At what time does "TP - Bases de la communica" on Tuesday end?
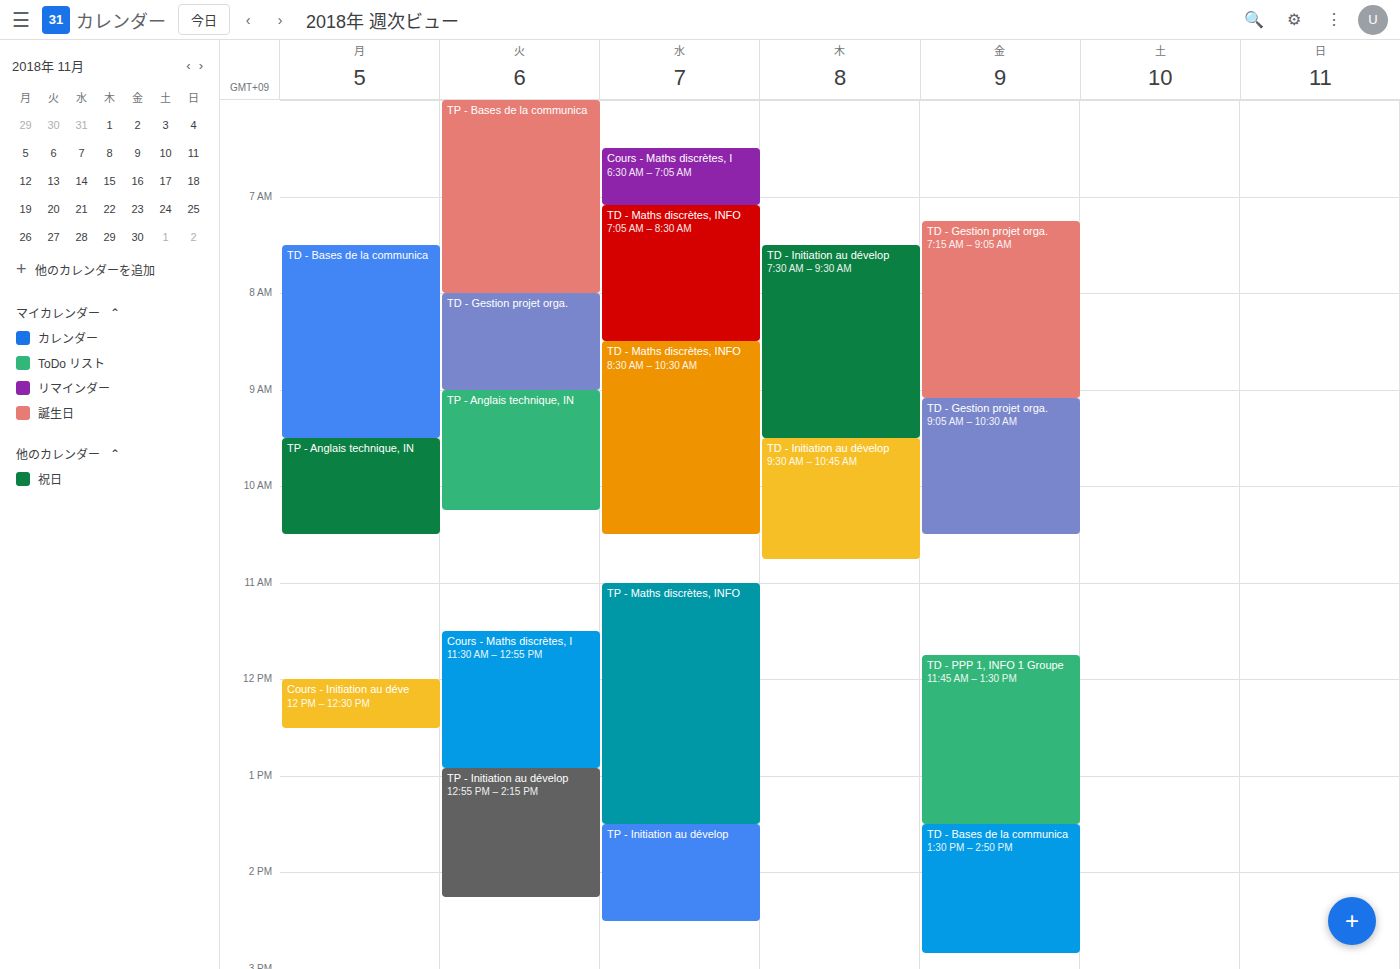
8:00 AM